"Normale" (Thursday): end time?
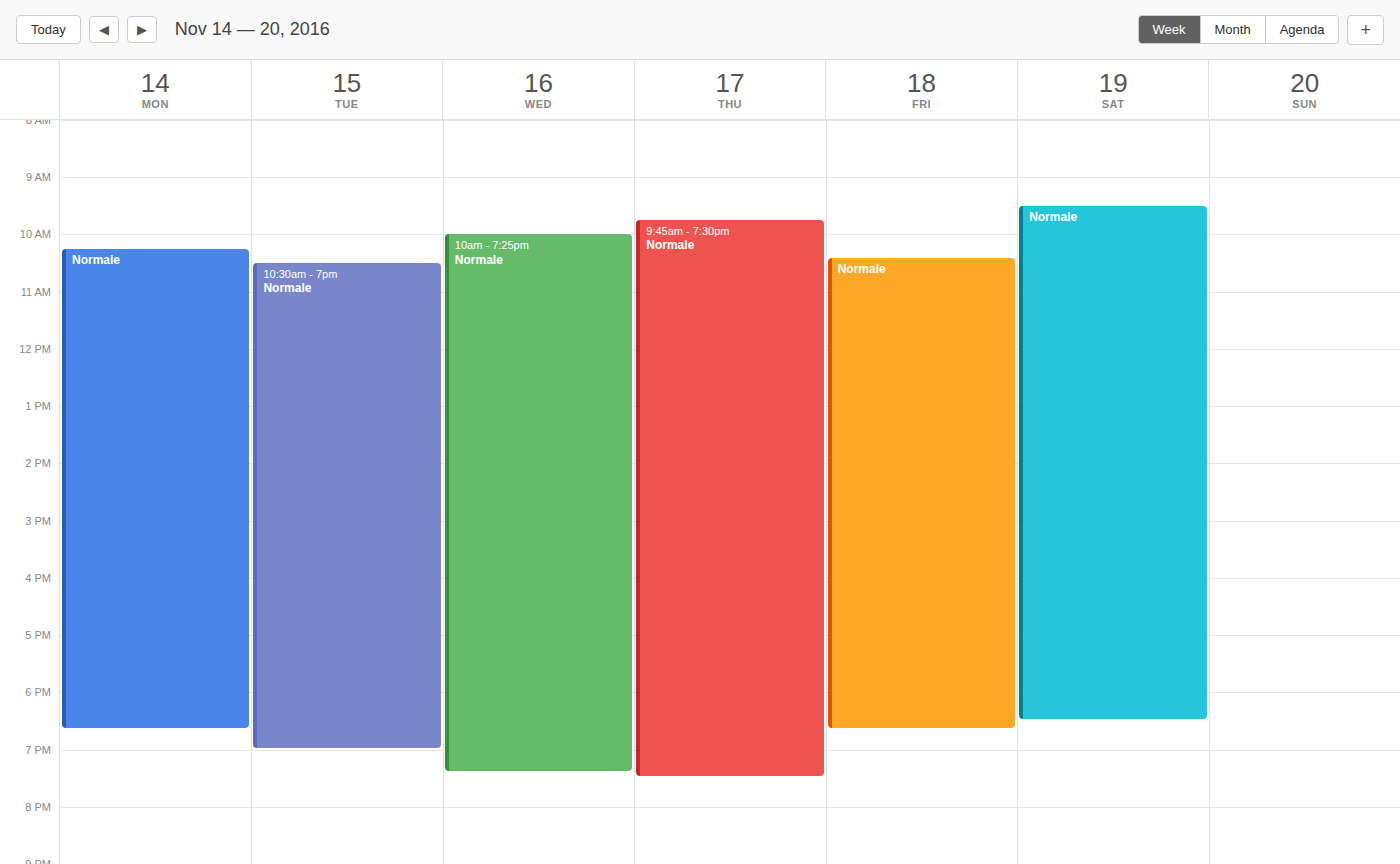
7:30 PM